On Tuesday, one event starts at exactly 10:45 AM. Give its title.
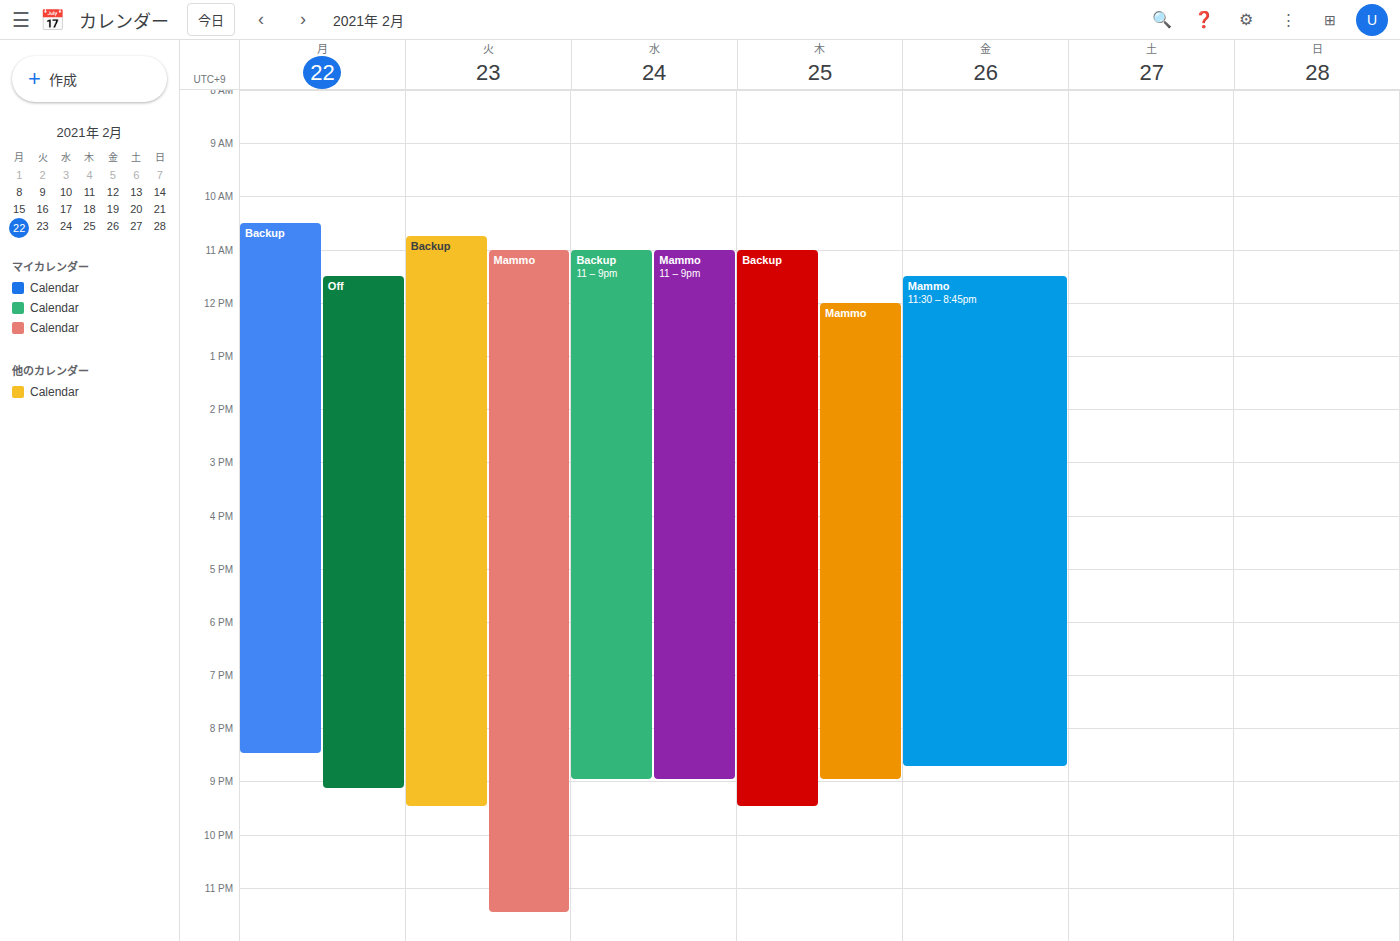
"Backup"